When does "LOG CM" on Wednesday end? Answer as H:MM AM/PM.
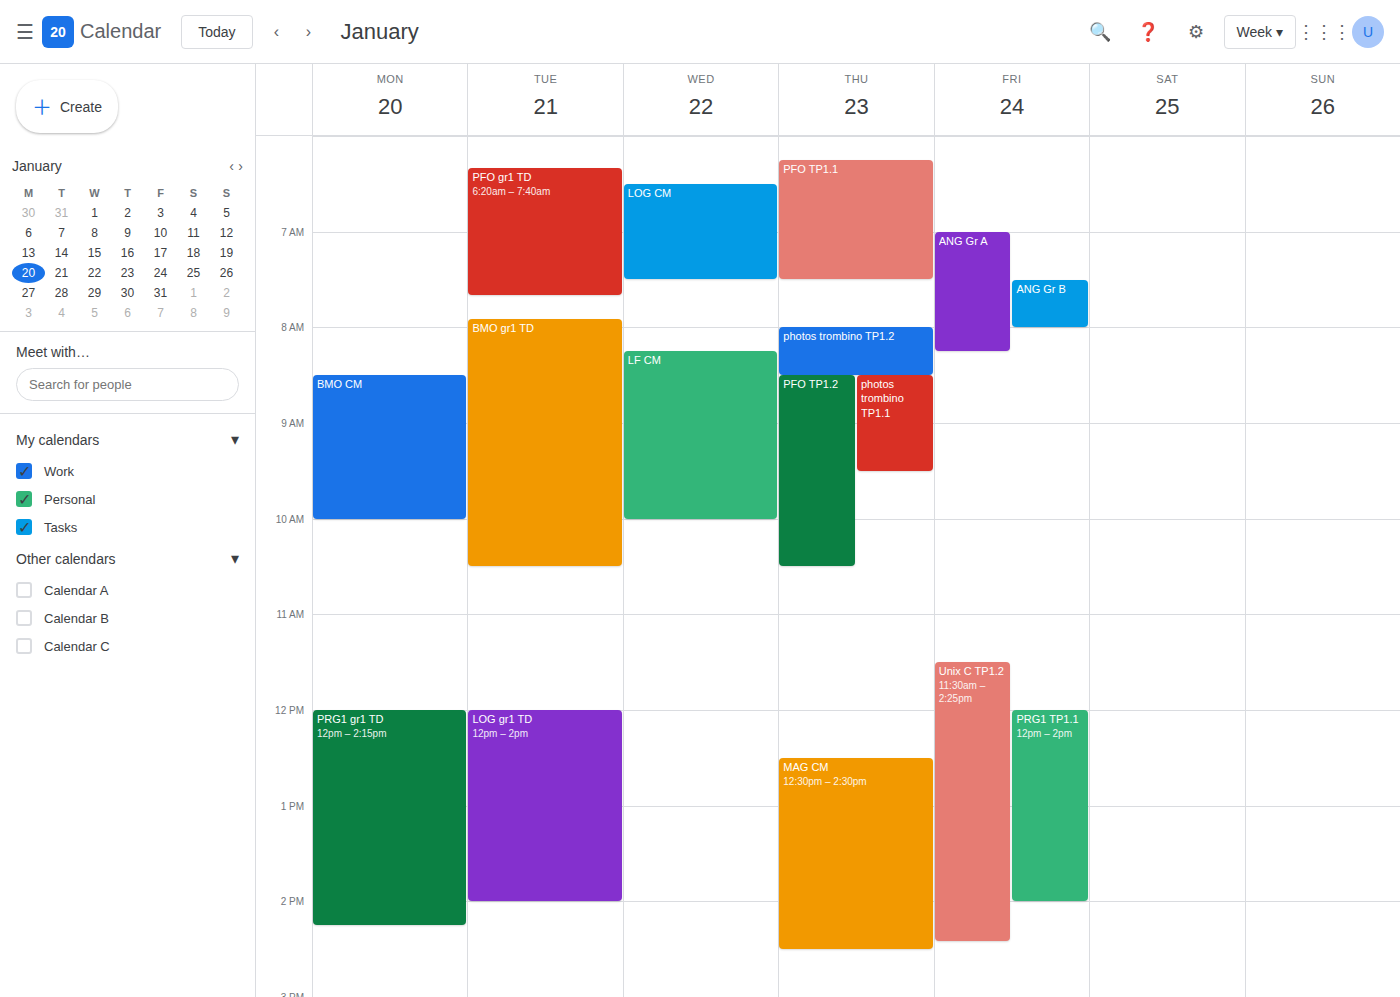
7:30 AM